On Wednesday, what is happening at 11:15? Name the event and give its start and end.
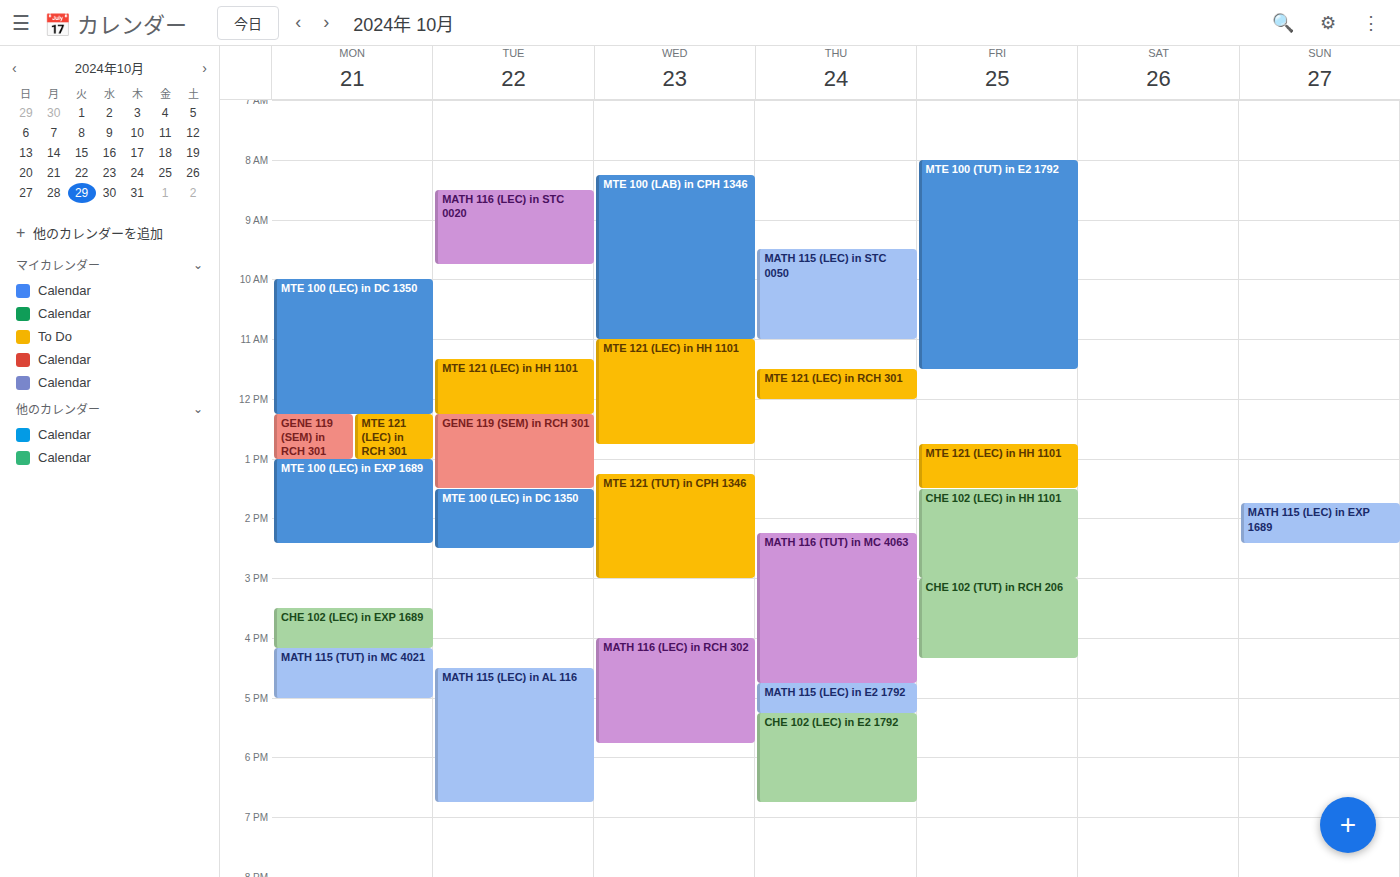
"MTE 121 (LEC) in HH 1101", 11:00 to 12:45